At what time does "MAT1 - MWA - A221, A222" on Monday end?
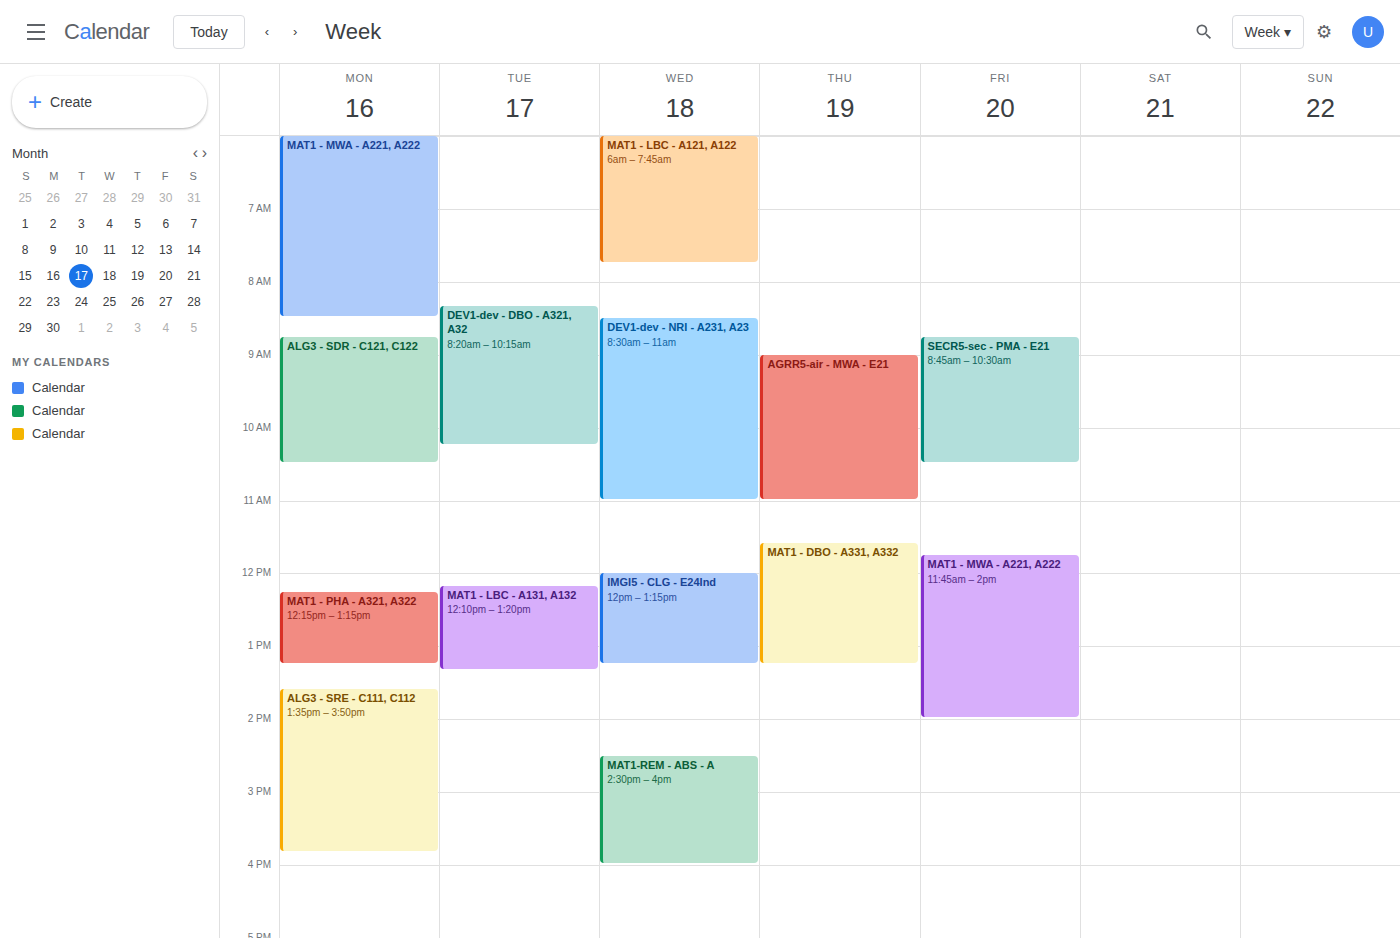
8:30 AM